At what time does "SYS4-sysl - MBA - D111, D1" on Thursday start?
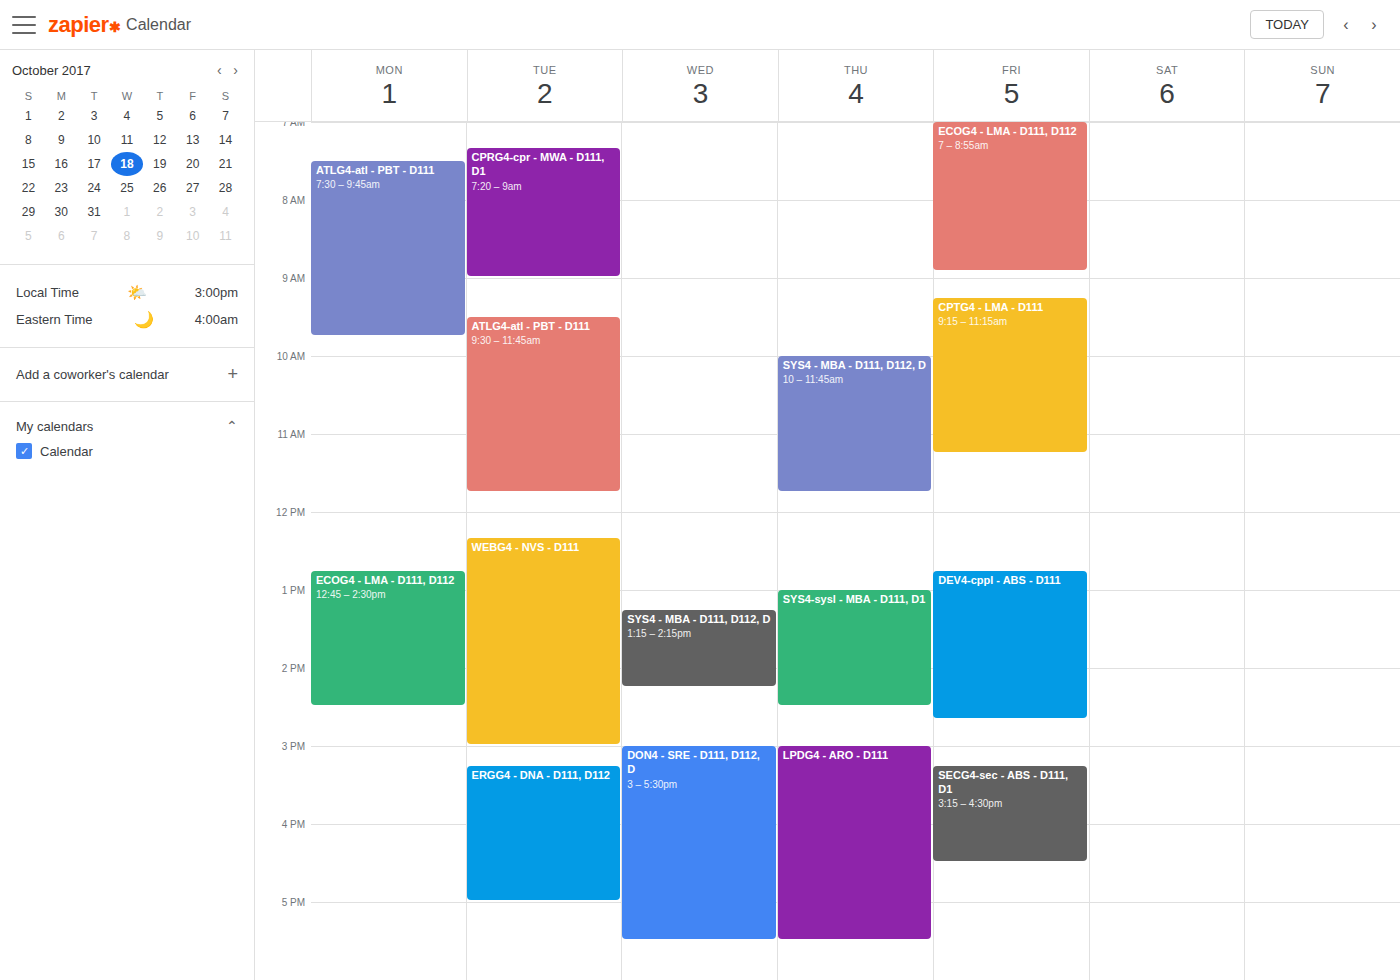
1:00 PM